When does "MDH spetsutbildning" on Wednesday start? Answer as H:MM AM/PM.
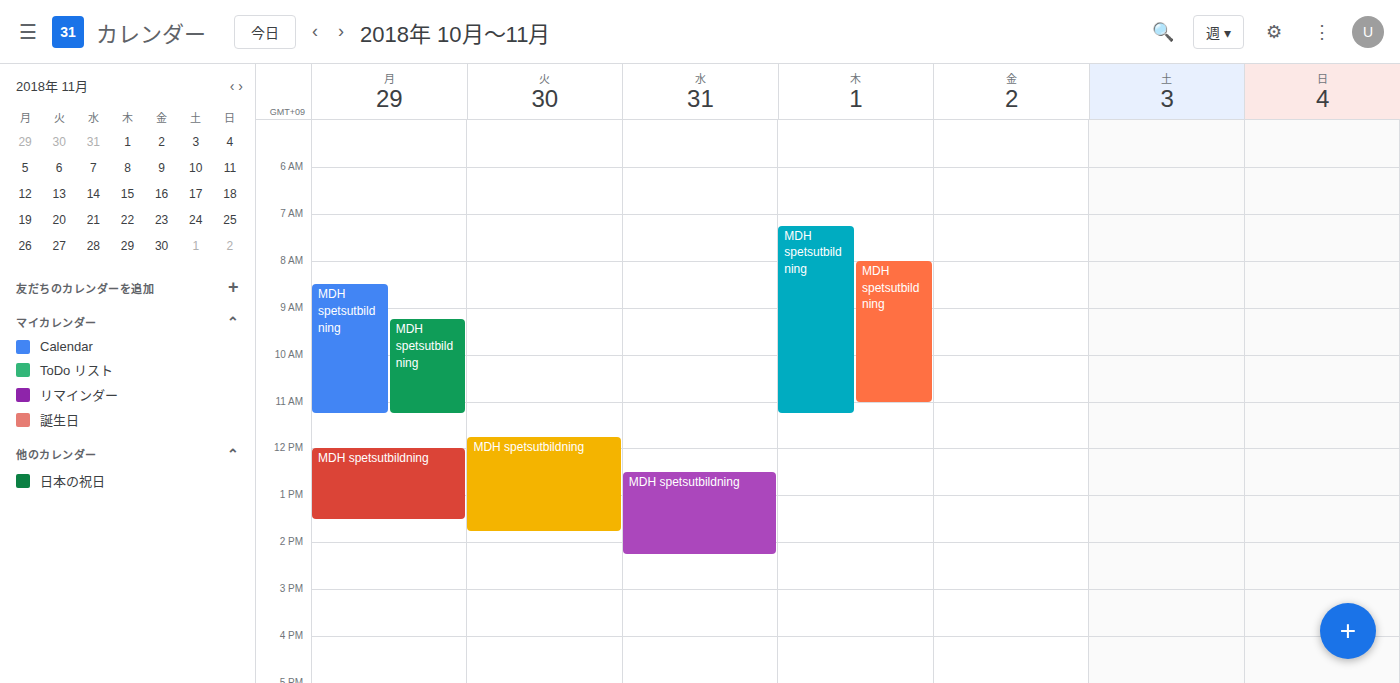
12:30 PM